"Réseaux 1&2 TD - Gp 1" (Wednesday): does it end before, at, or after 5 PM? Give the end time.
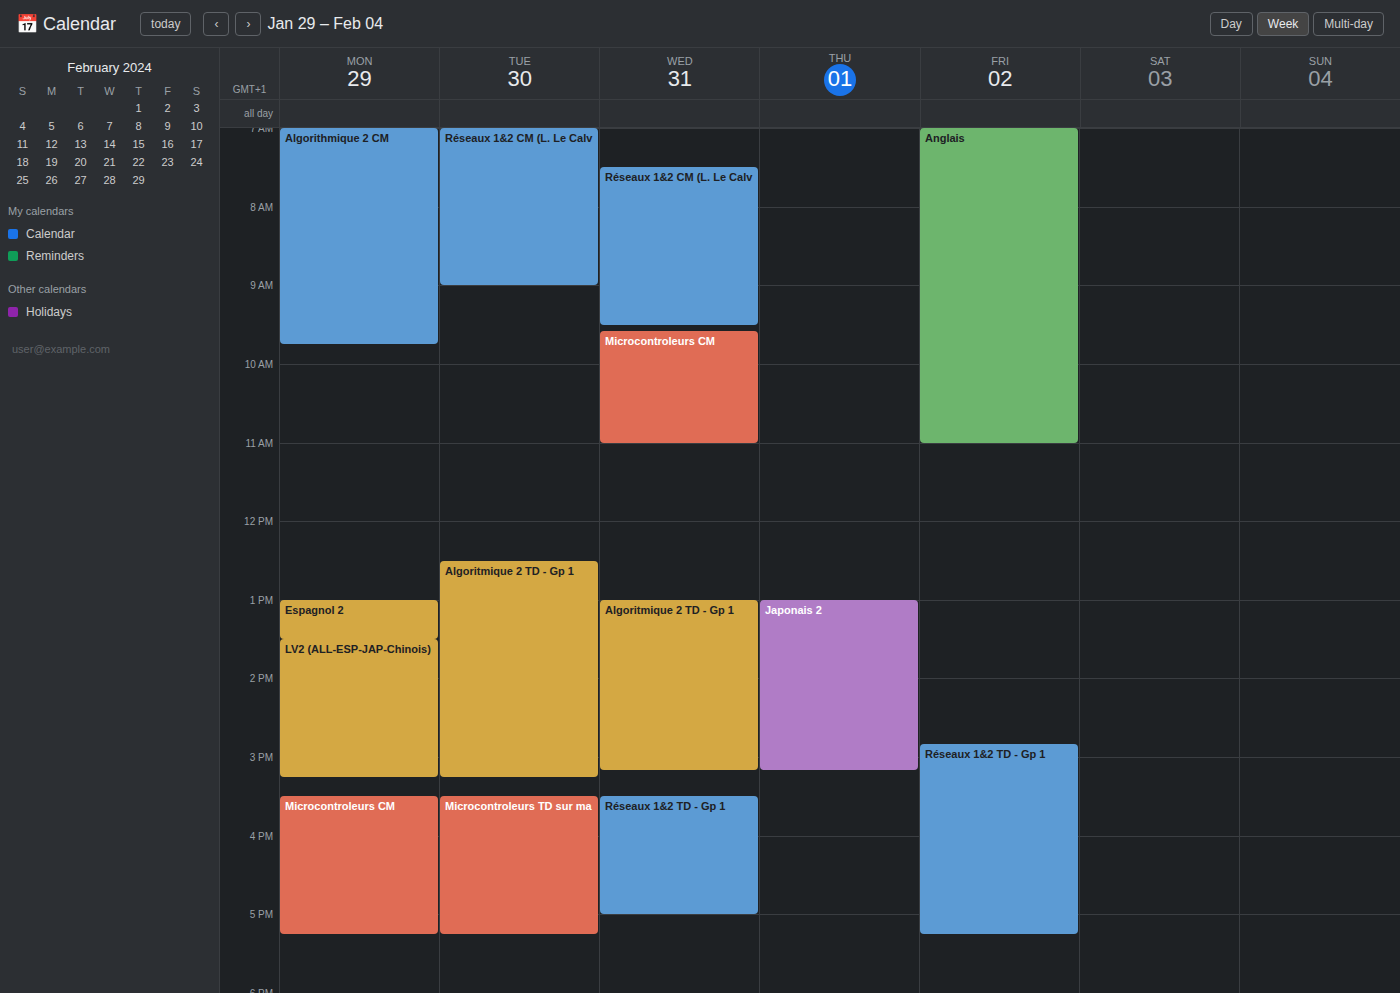
5:00 PM -- exactly at 5 PM, on the 5 PM line.